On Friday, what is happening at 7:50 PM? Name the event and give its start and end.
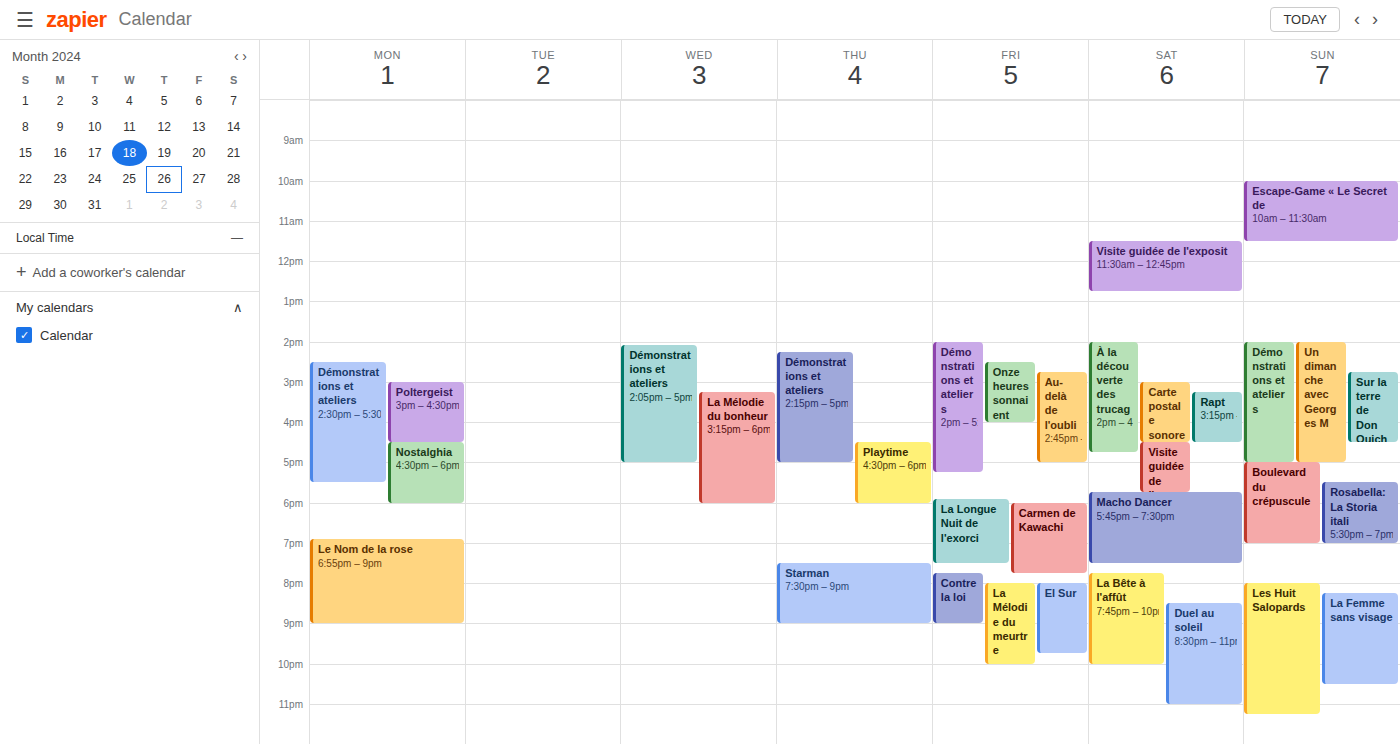
"Contre la loi", 7:45 PM to 9:00 PM